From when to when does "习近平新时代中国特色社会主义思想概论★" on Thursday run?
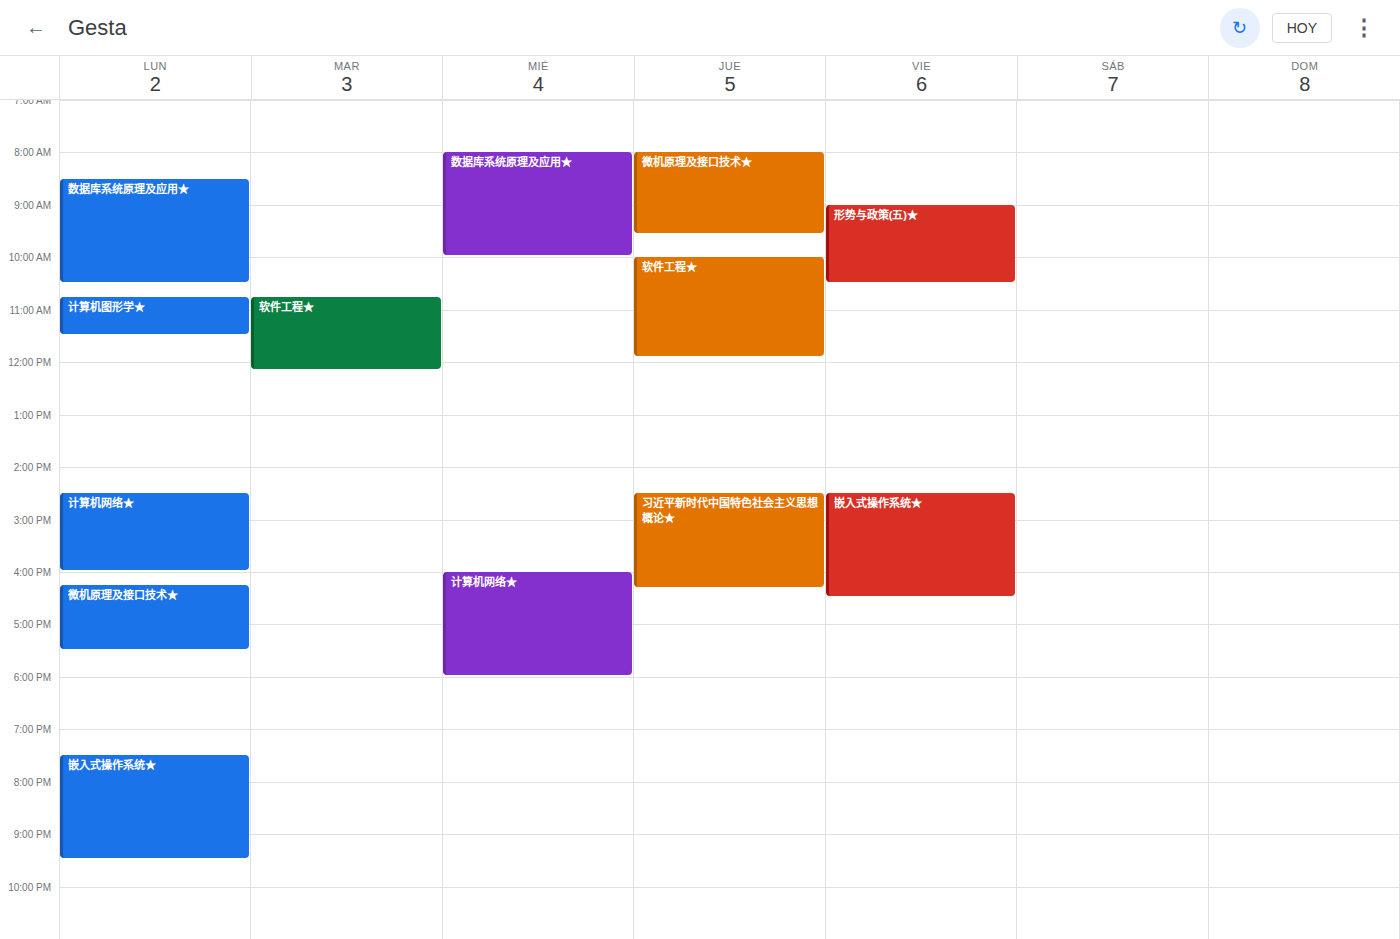
2:30 PM to 4:20 PM